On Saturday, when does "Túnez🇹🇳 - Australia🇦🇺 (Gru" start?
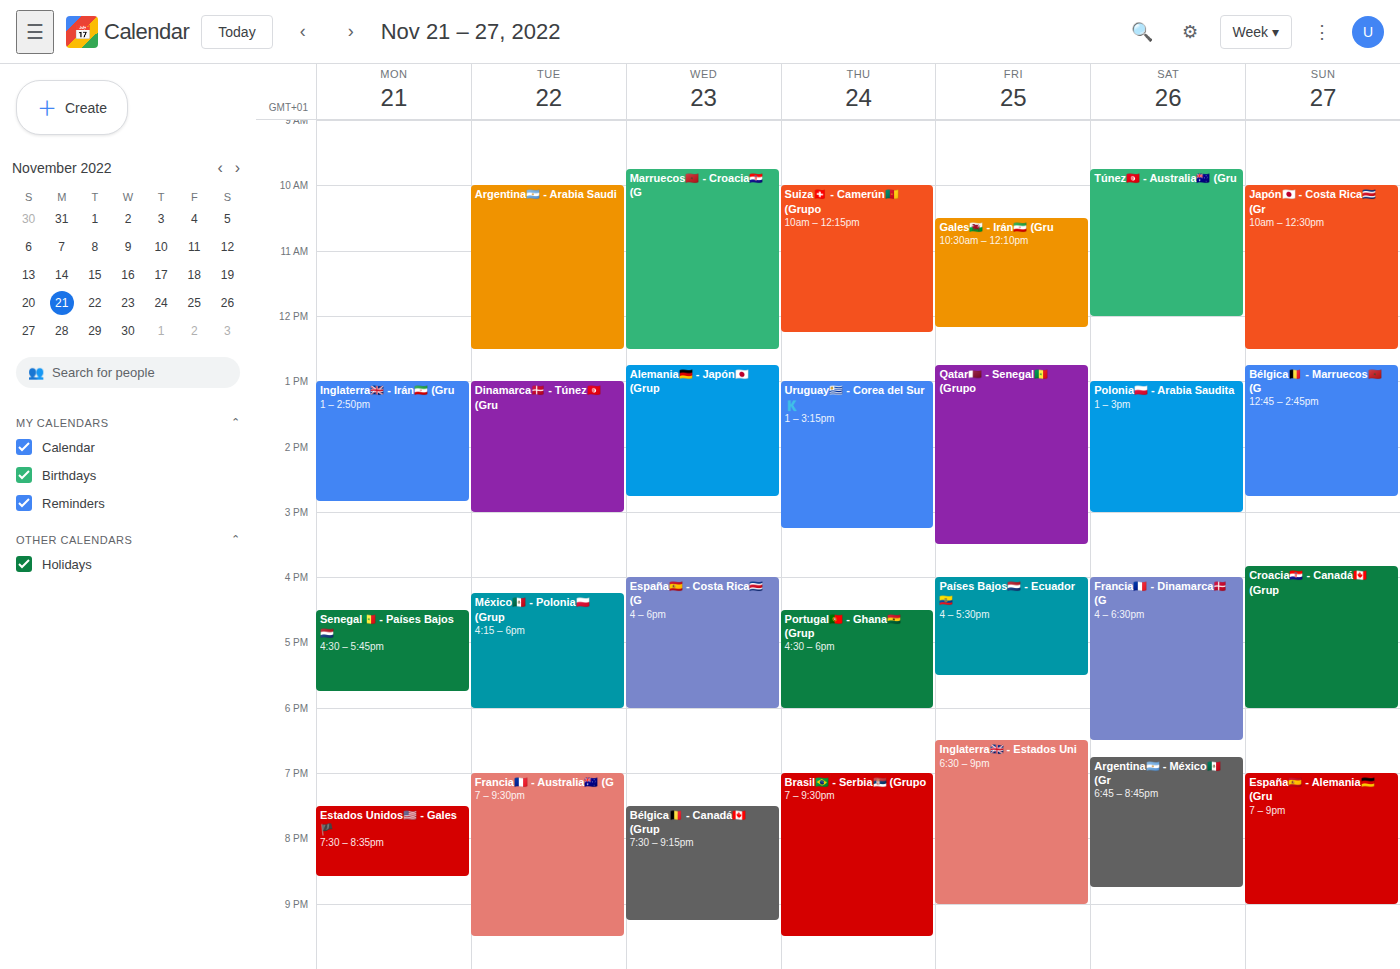
9:45 AM